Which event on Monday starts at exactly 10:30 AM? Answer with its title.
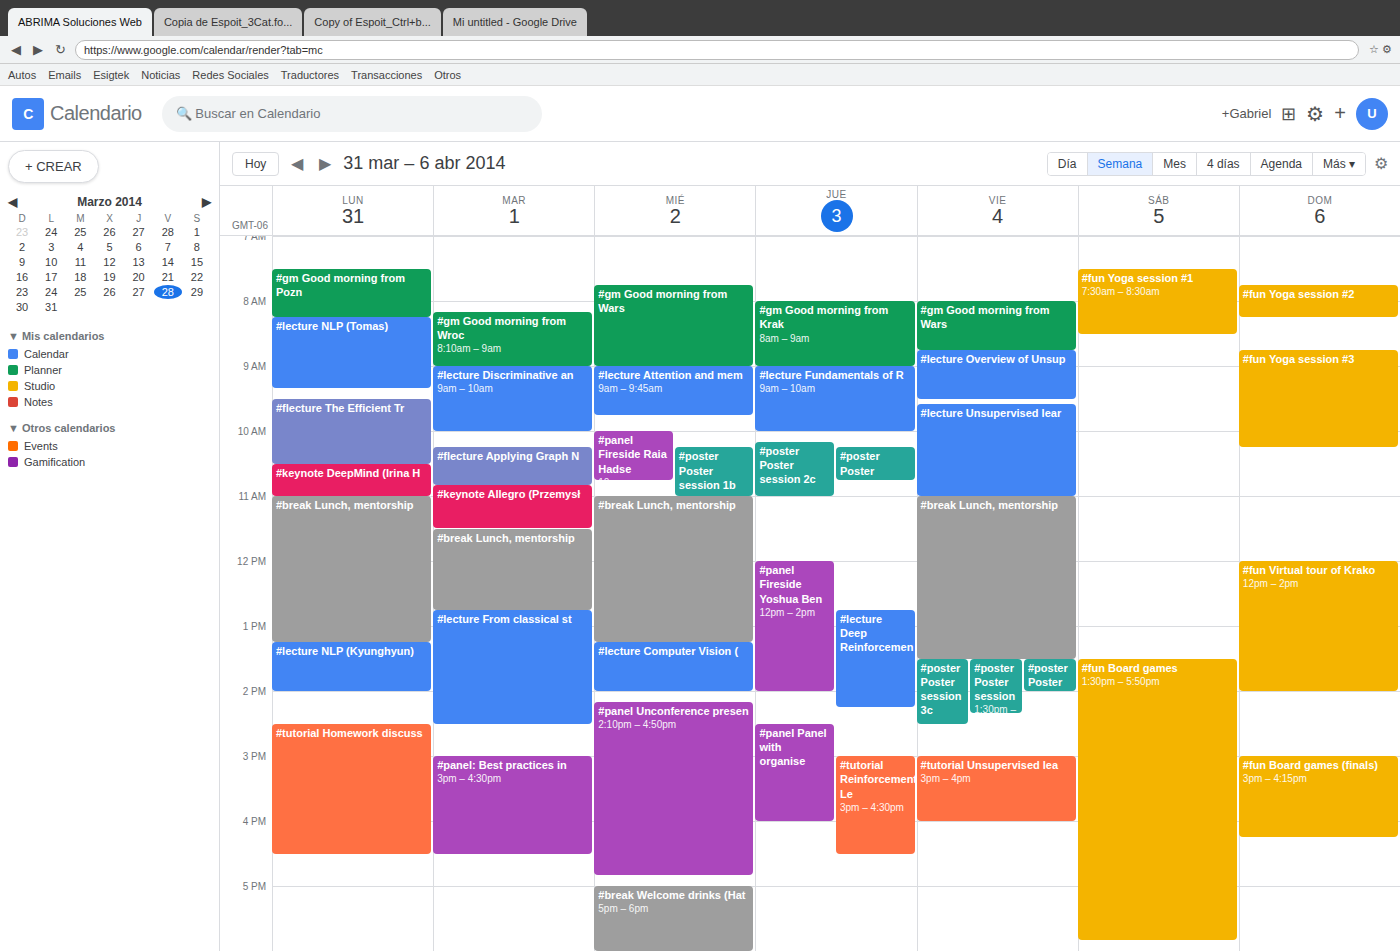
"#keynote DeepMind (Irina H"